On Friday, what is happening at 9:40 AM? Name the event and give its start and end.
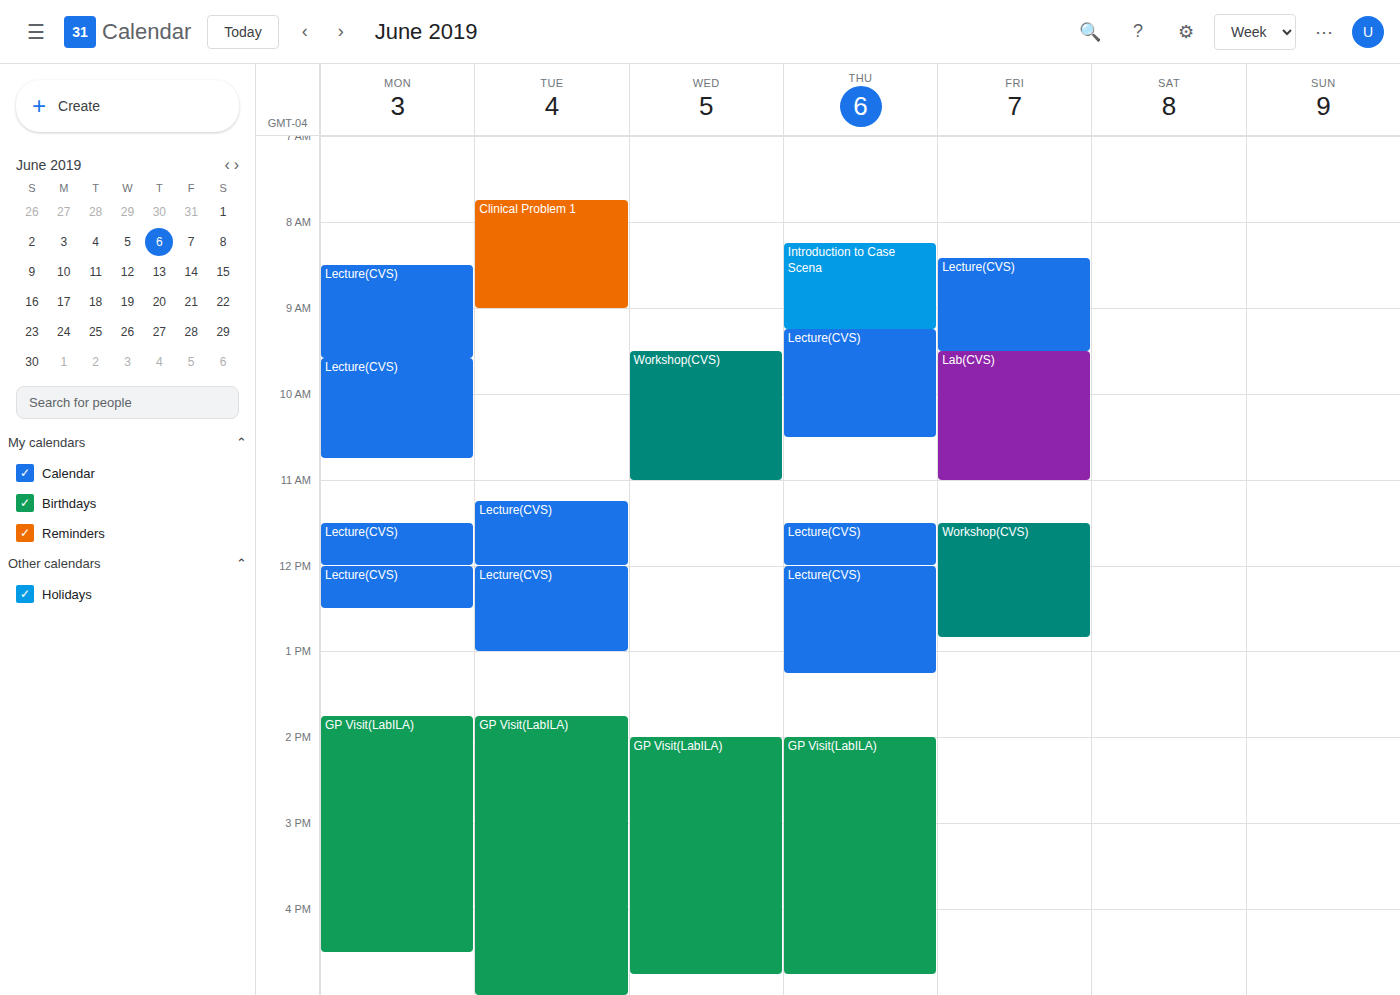
"Lab(CVS)", 9:30 AM to 11:00 AM